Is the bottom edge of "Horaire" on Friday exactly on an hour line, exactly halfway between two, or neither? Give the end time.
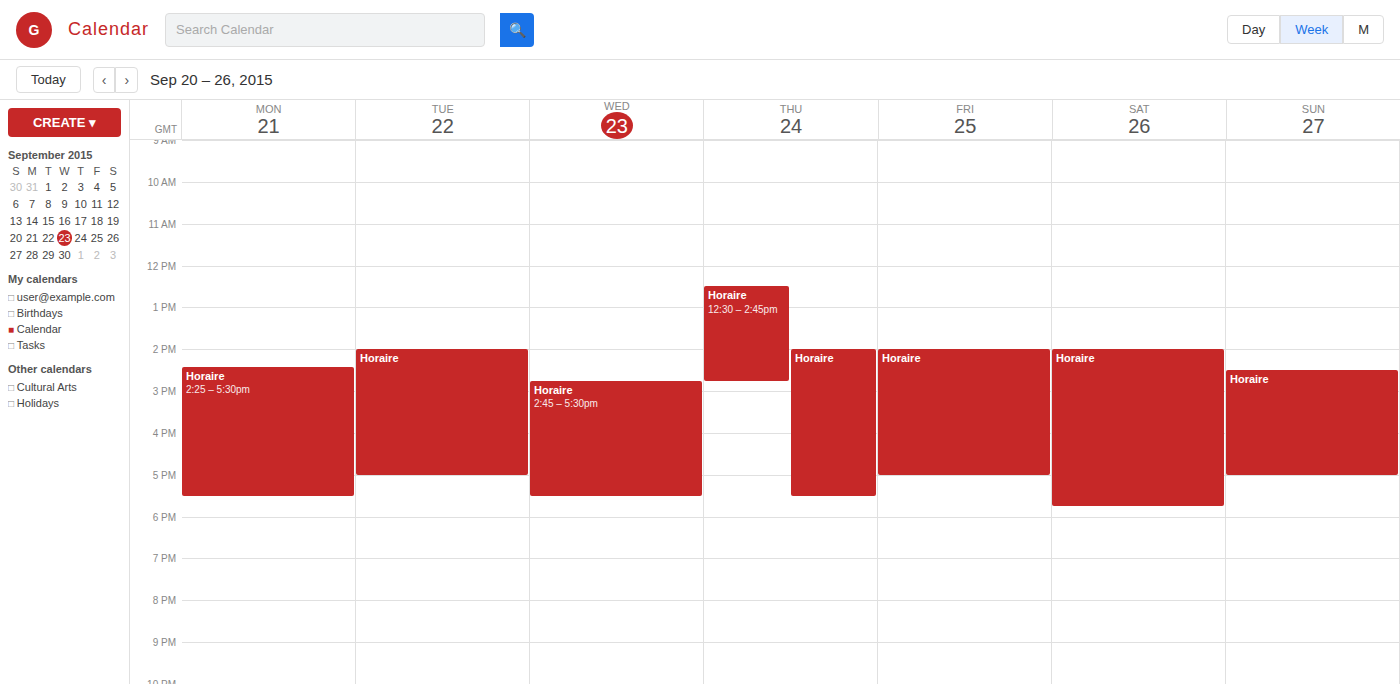
5:00 PM -- exactly on the 5 PM line.